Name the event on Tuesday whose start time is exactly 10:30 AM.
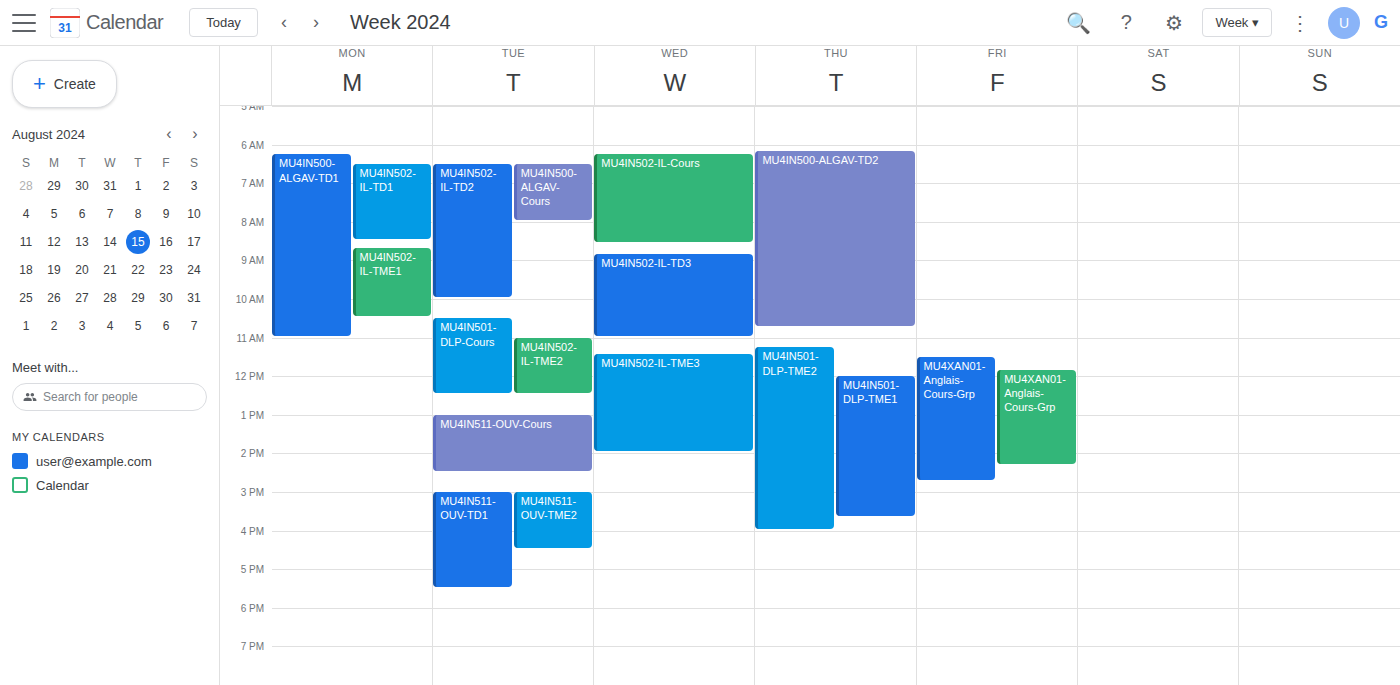
"MU4IN501-DLP-Cours"